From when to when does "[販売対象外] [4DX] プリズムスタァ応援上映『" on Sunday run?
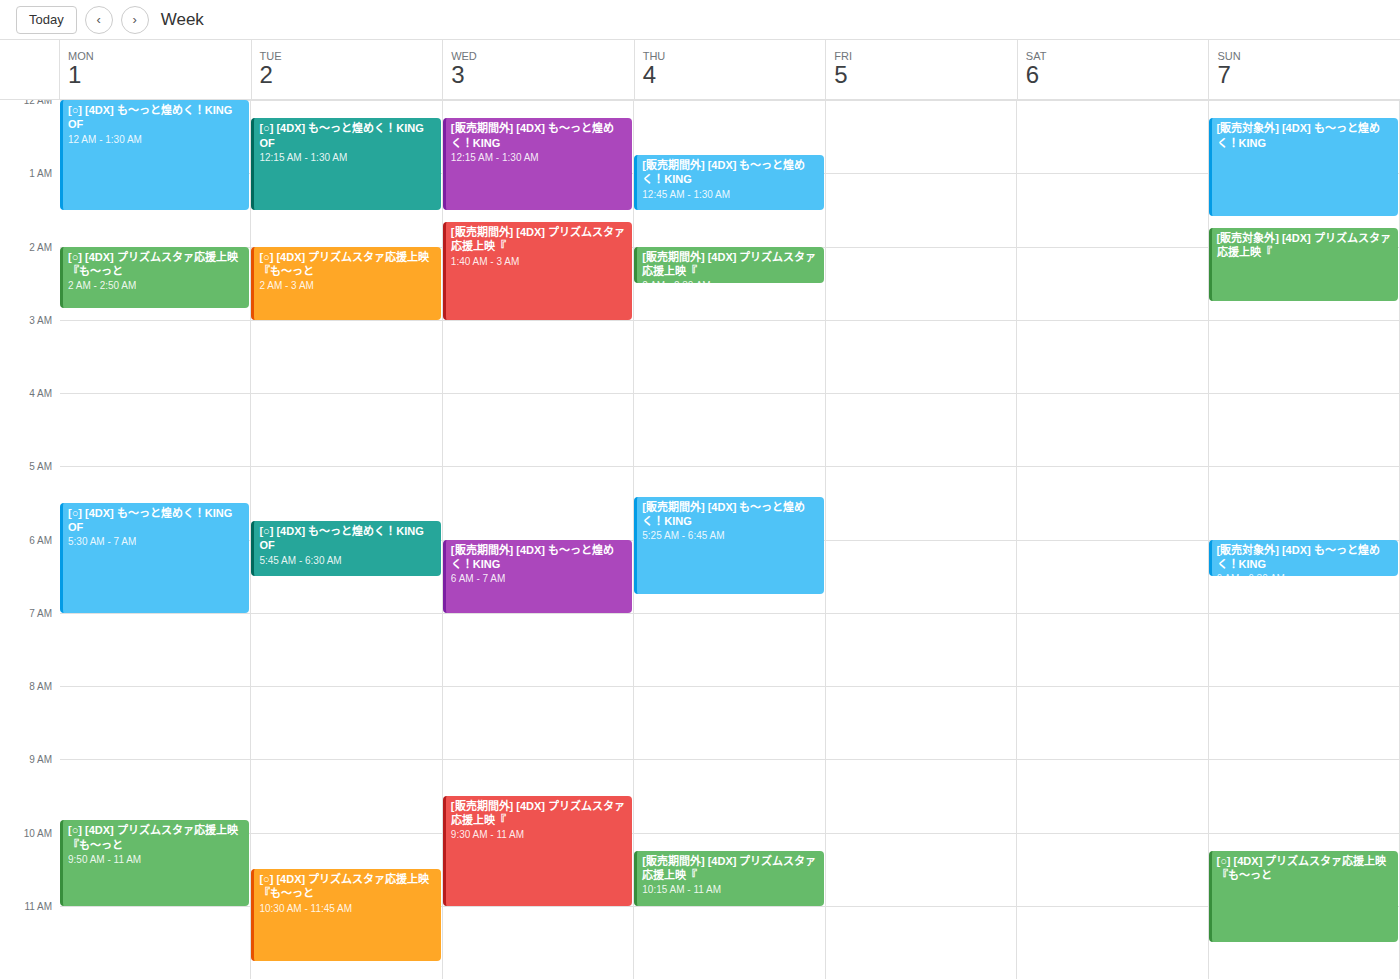
1:45 AM to 2:45 AM